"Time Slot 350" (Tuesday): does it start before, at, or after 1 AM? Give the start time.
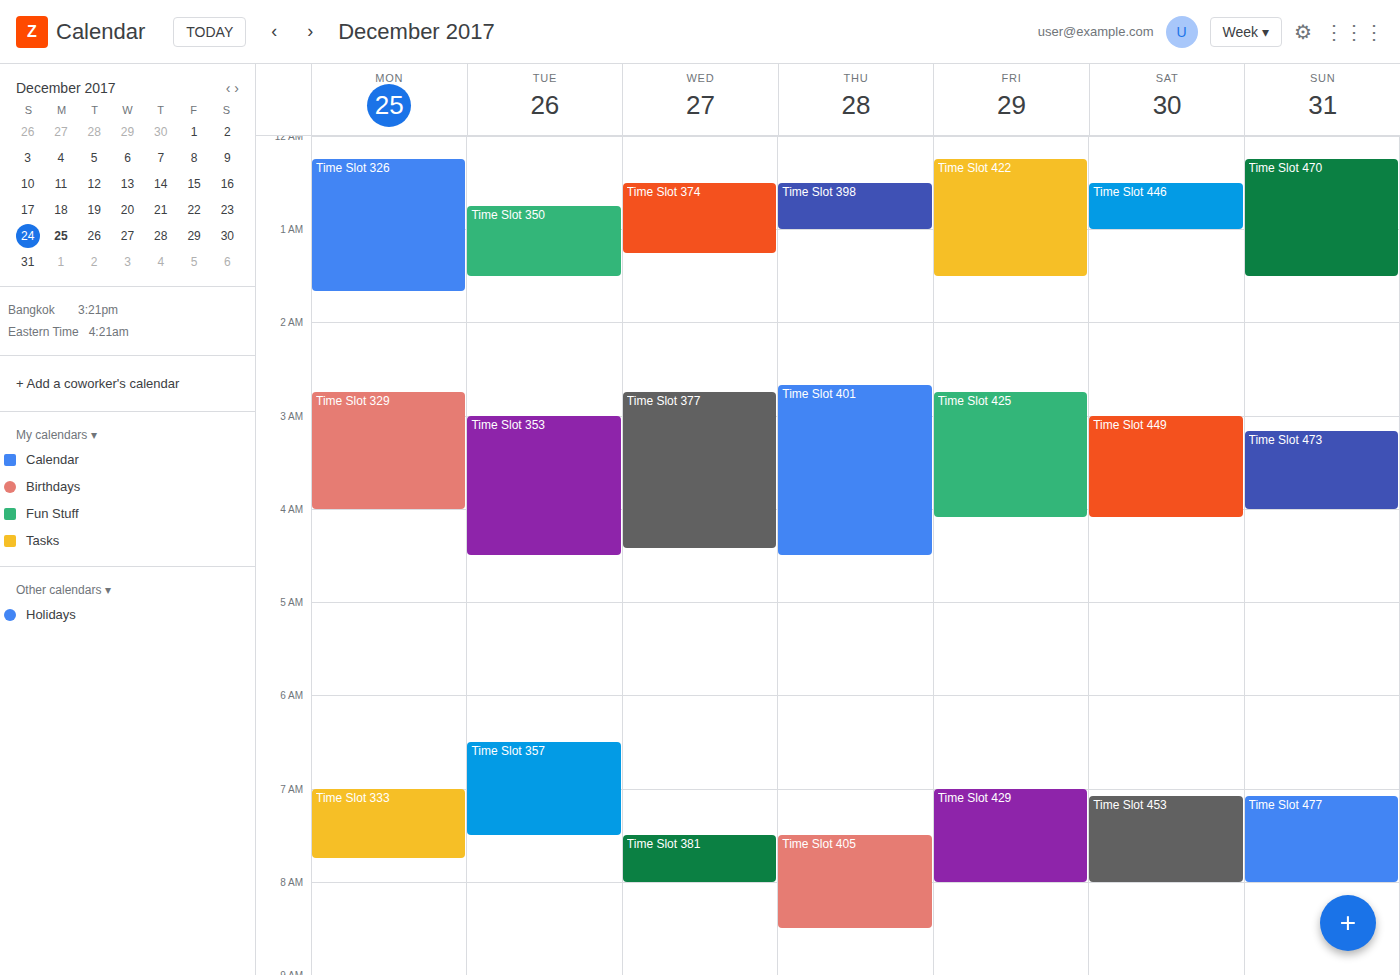
12:45 AM -- before 1 AM, 15 minutes above the 1 AM line.